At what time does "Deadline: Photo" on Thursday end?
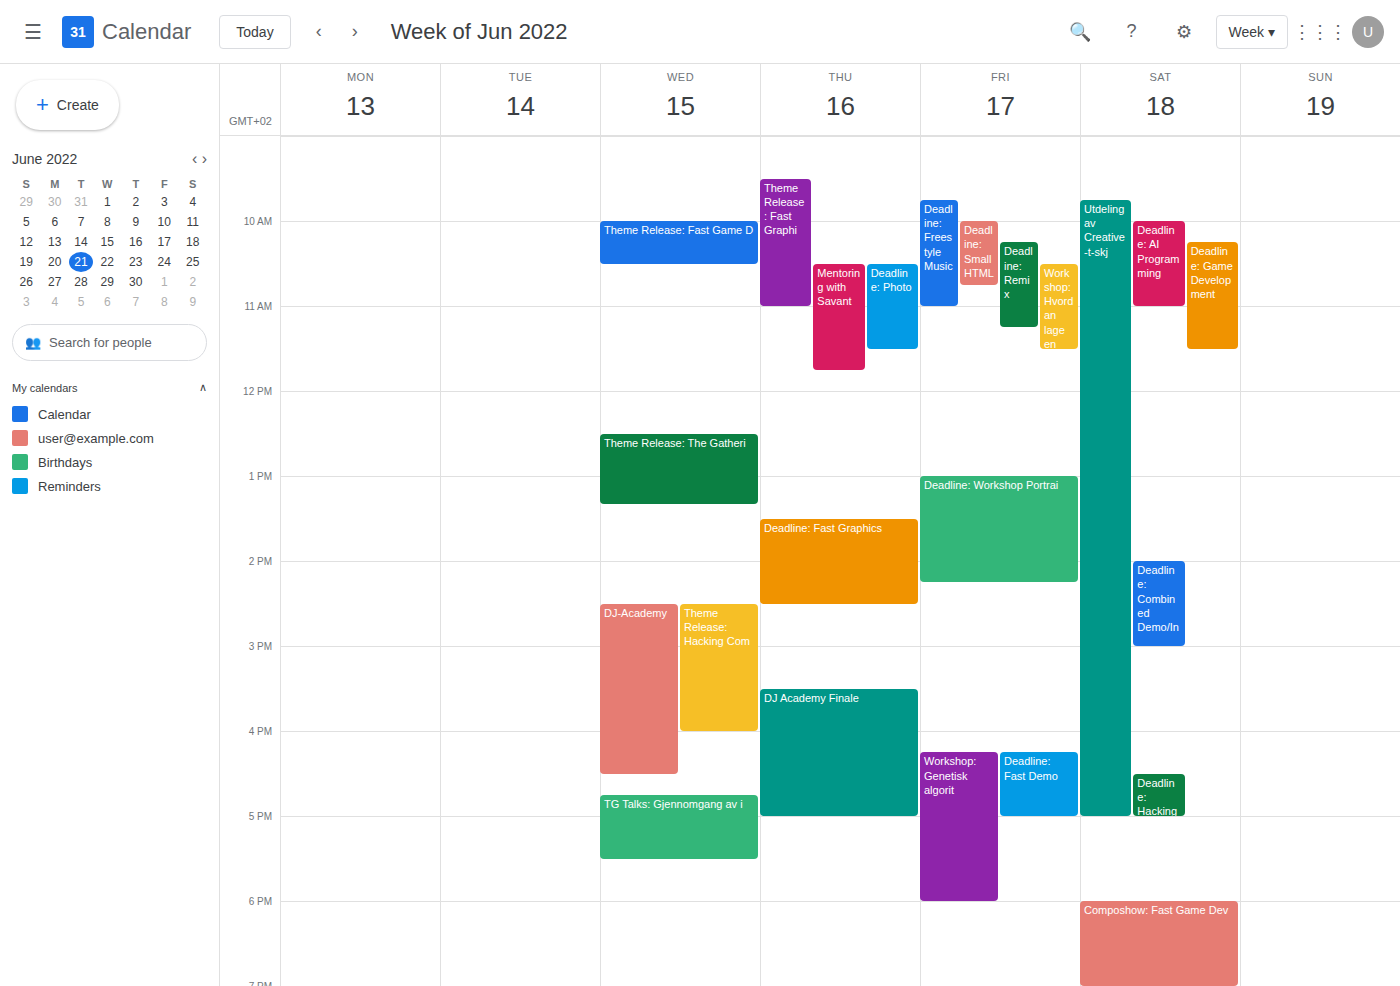
11:30 AM